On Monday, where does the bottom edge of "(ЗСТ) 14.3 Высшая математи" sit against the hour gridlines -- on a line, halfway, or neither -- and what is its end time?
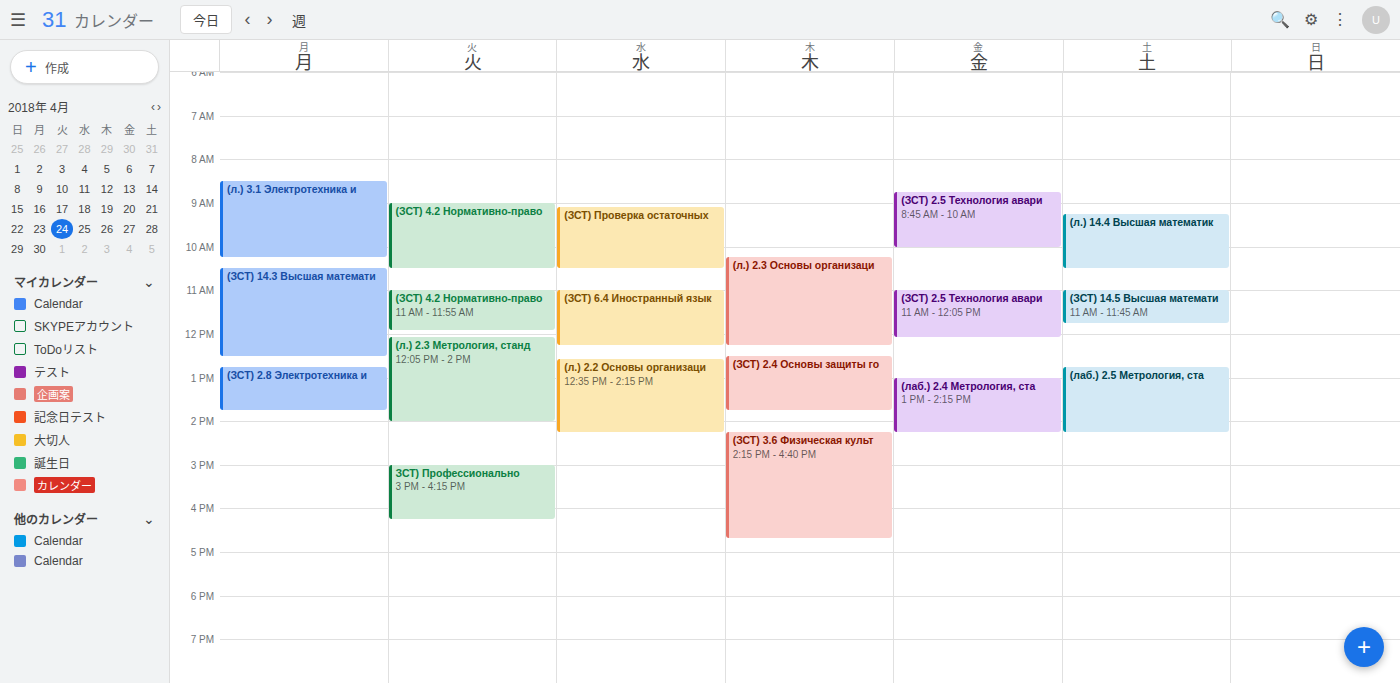
12:30 PM -- halfway between the 12 PM and 1 PM lines.